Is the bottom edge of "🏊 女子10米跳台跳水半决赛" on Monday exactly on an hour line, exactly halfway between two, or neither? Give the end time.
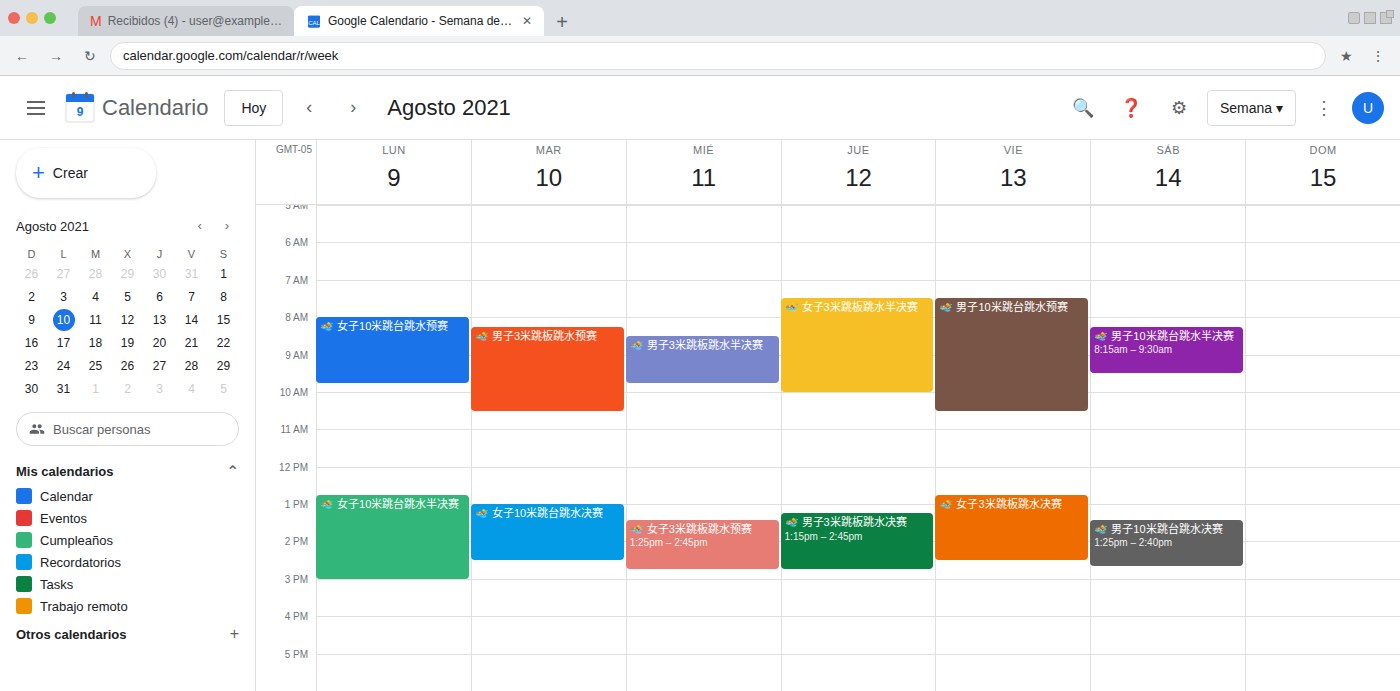
15:00 -- exactly on the 15:00 line.